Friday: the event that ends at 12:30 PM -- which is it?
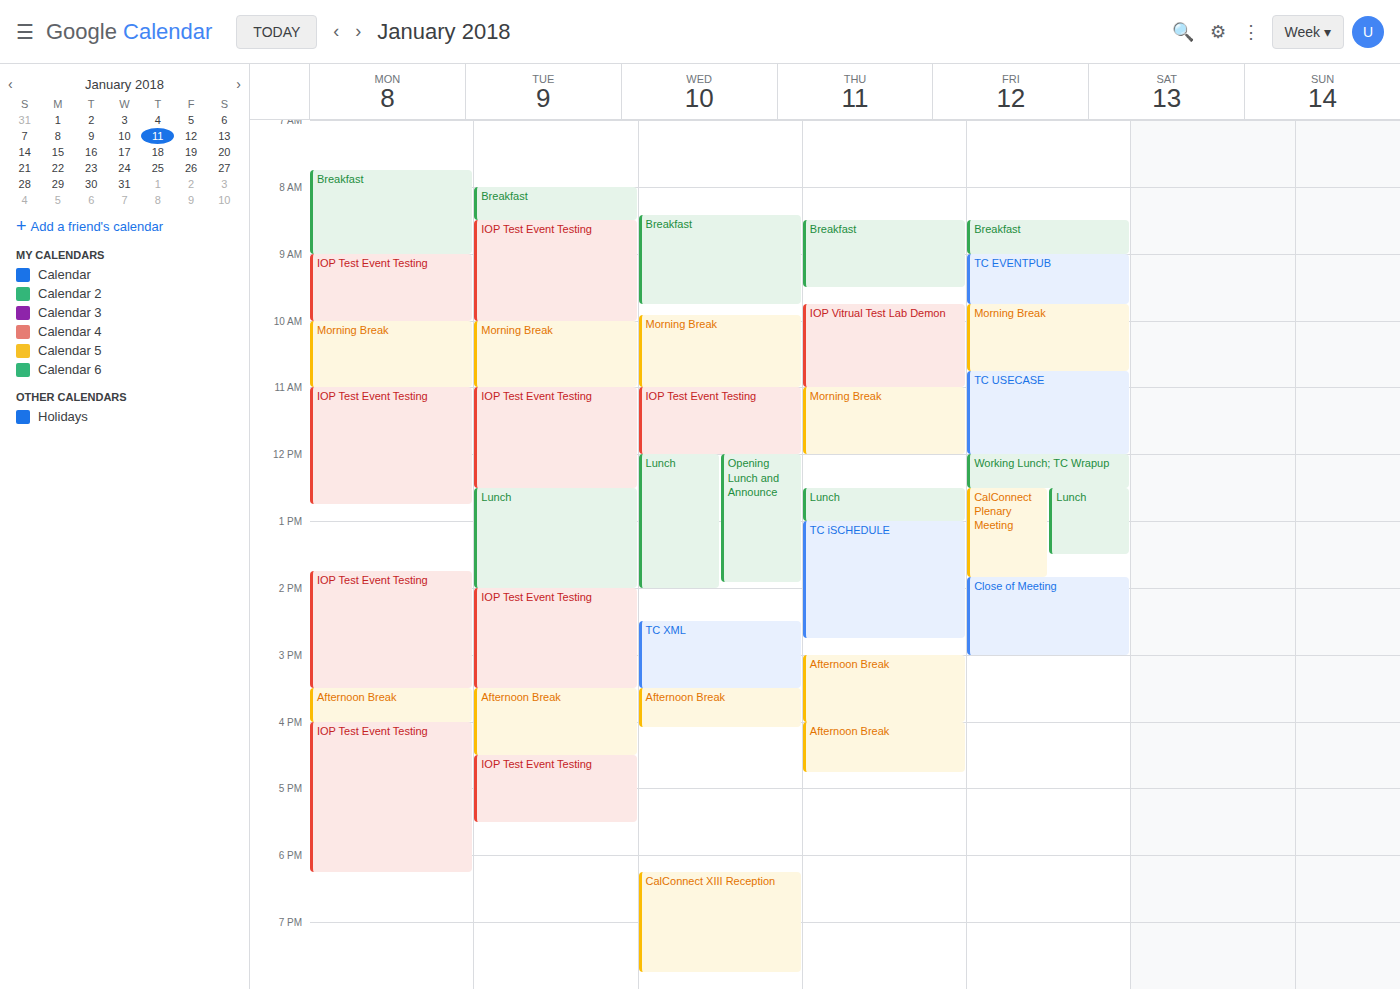
"Working Lunch; TC Wrapup"